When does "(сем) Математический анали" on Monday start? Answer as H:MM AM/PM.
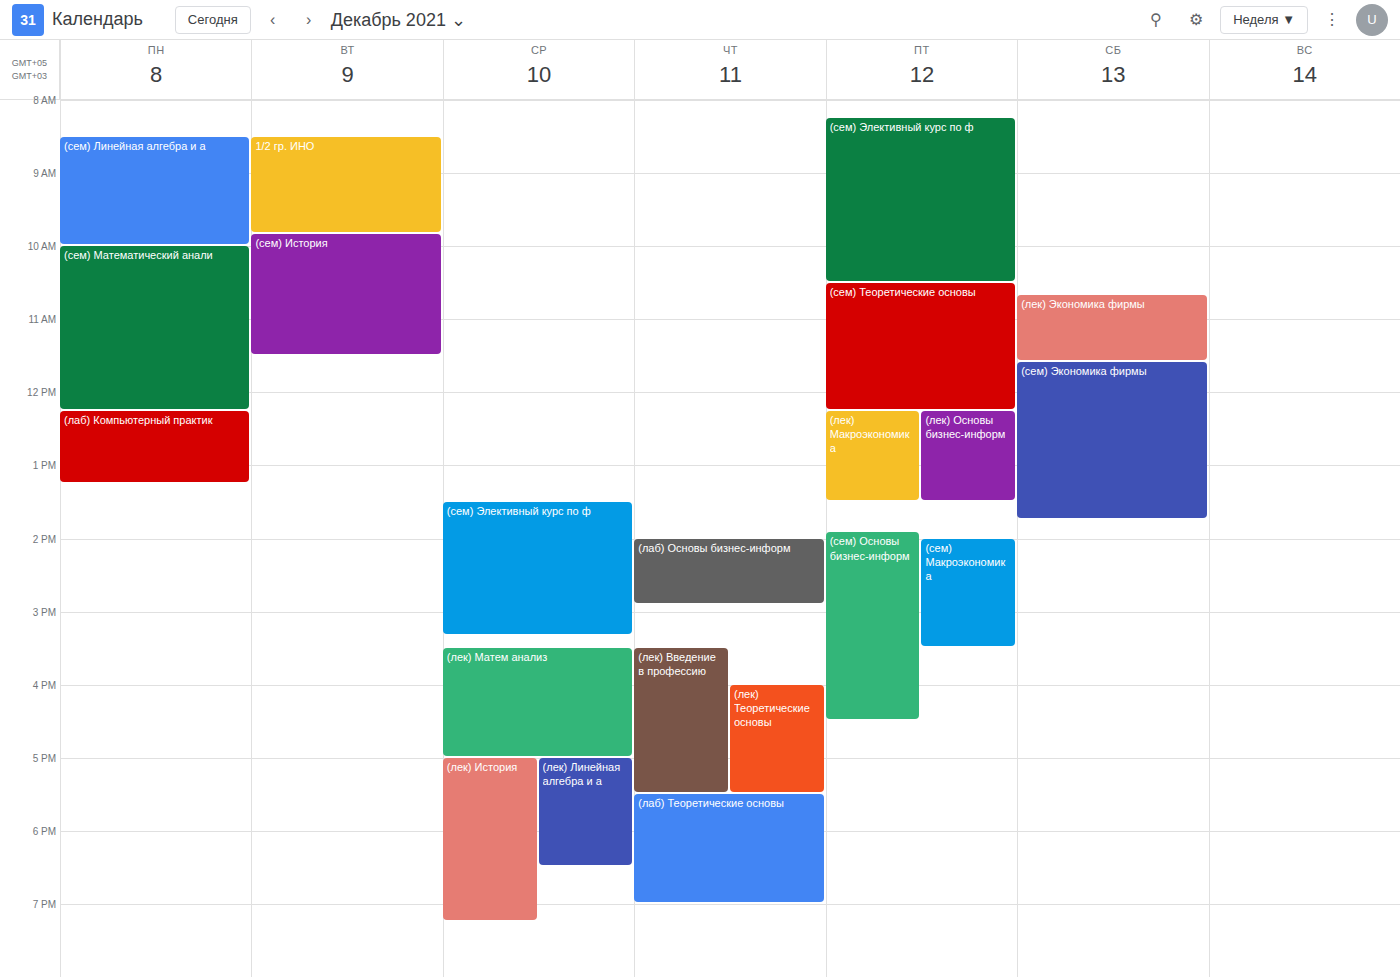
10:00 AM